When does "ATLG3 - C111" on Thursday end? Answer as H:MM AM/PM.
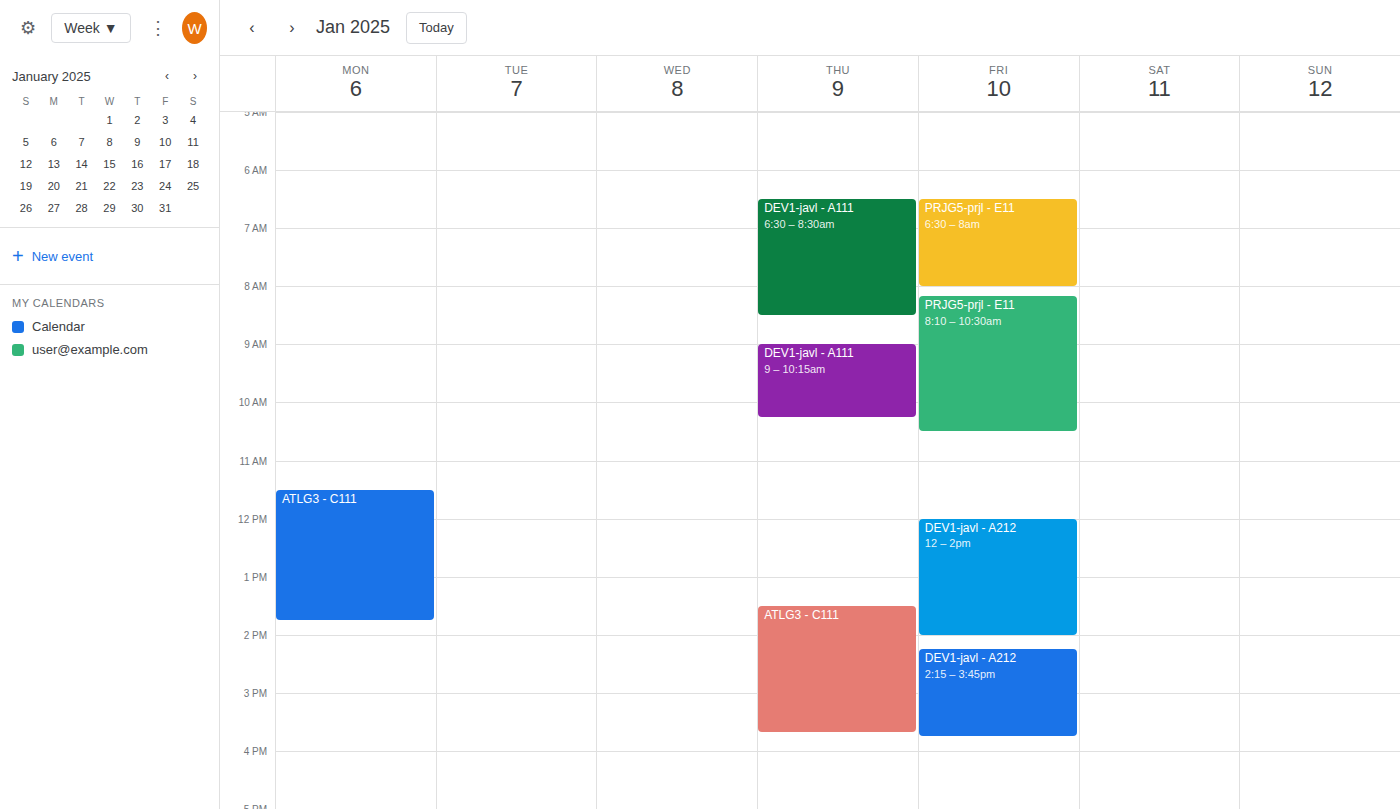
3:40 PM